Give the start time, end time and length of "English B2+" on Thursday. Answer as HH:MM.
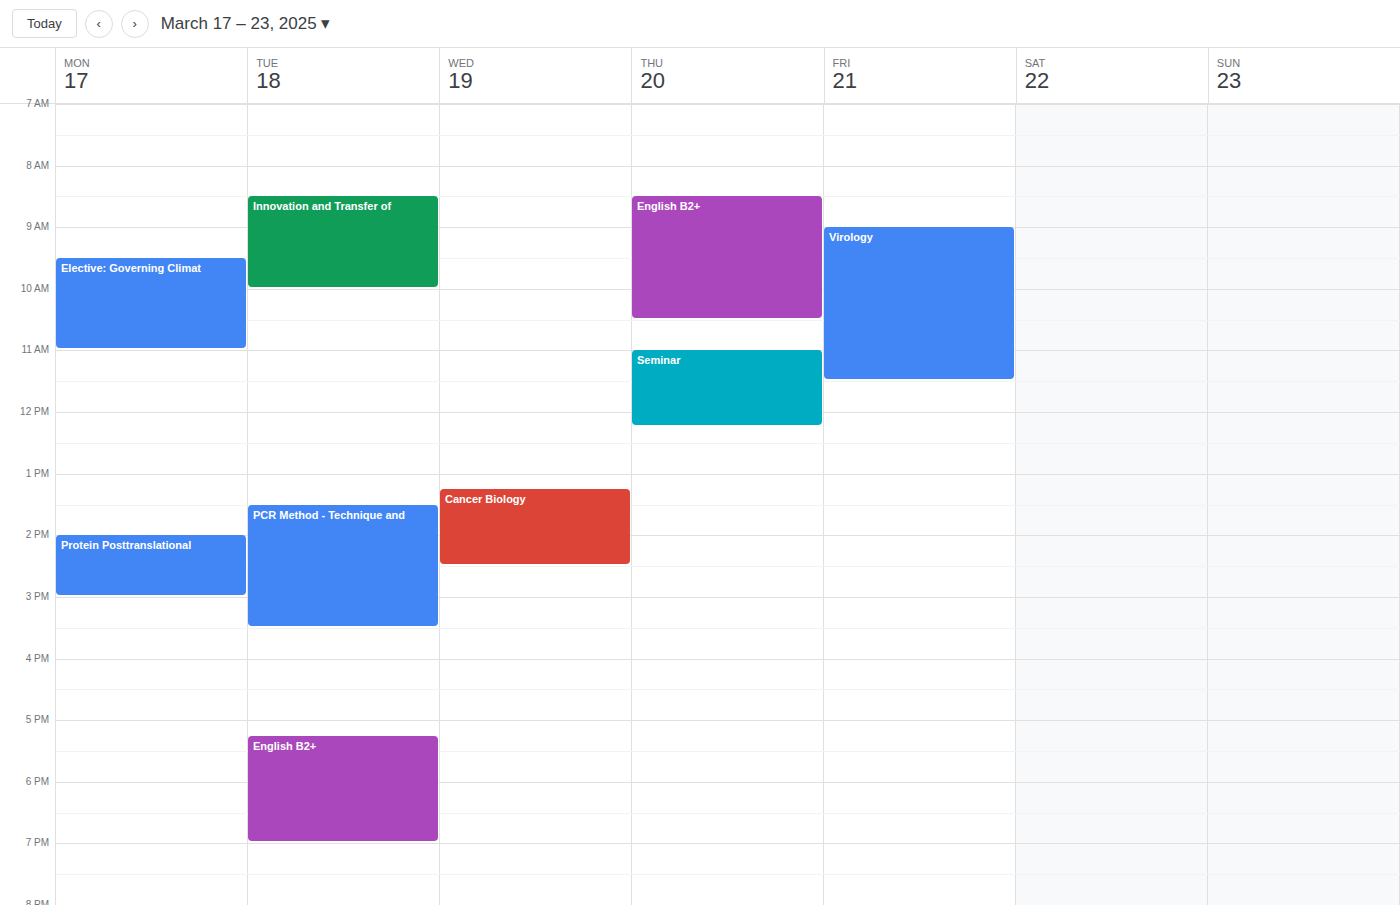
08:30 to 10:30, 2 hours